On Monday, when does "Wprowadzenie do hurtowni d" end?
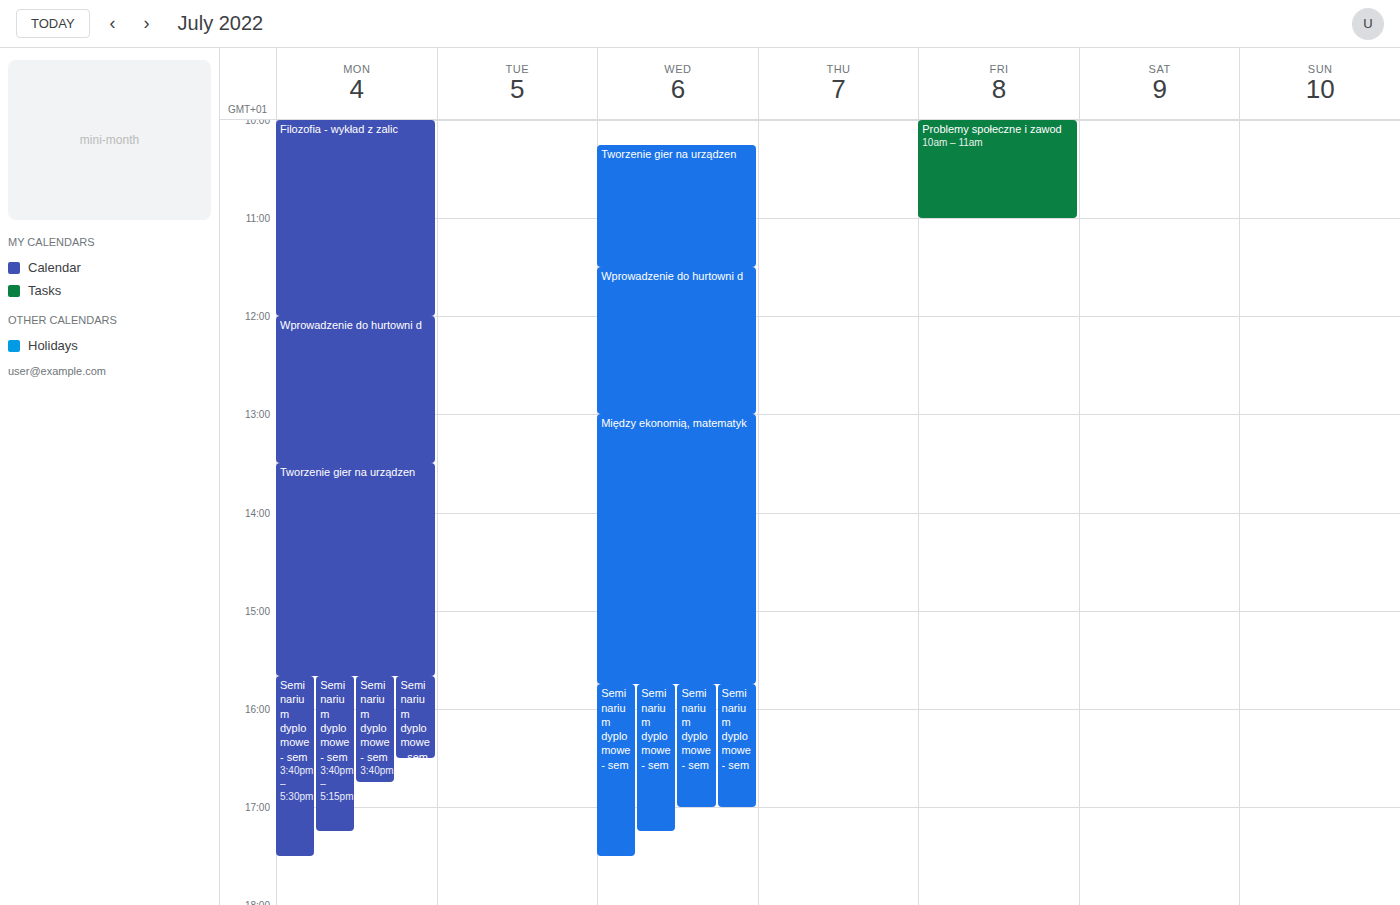
1:30 PM